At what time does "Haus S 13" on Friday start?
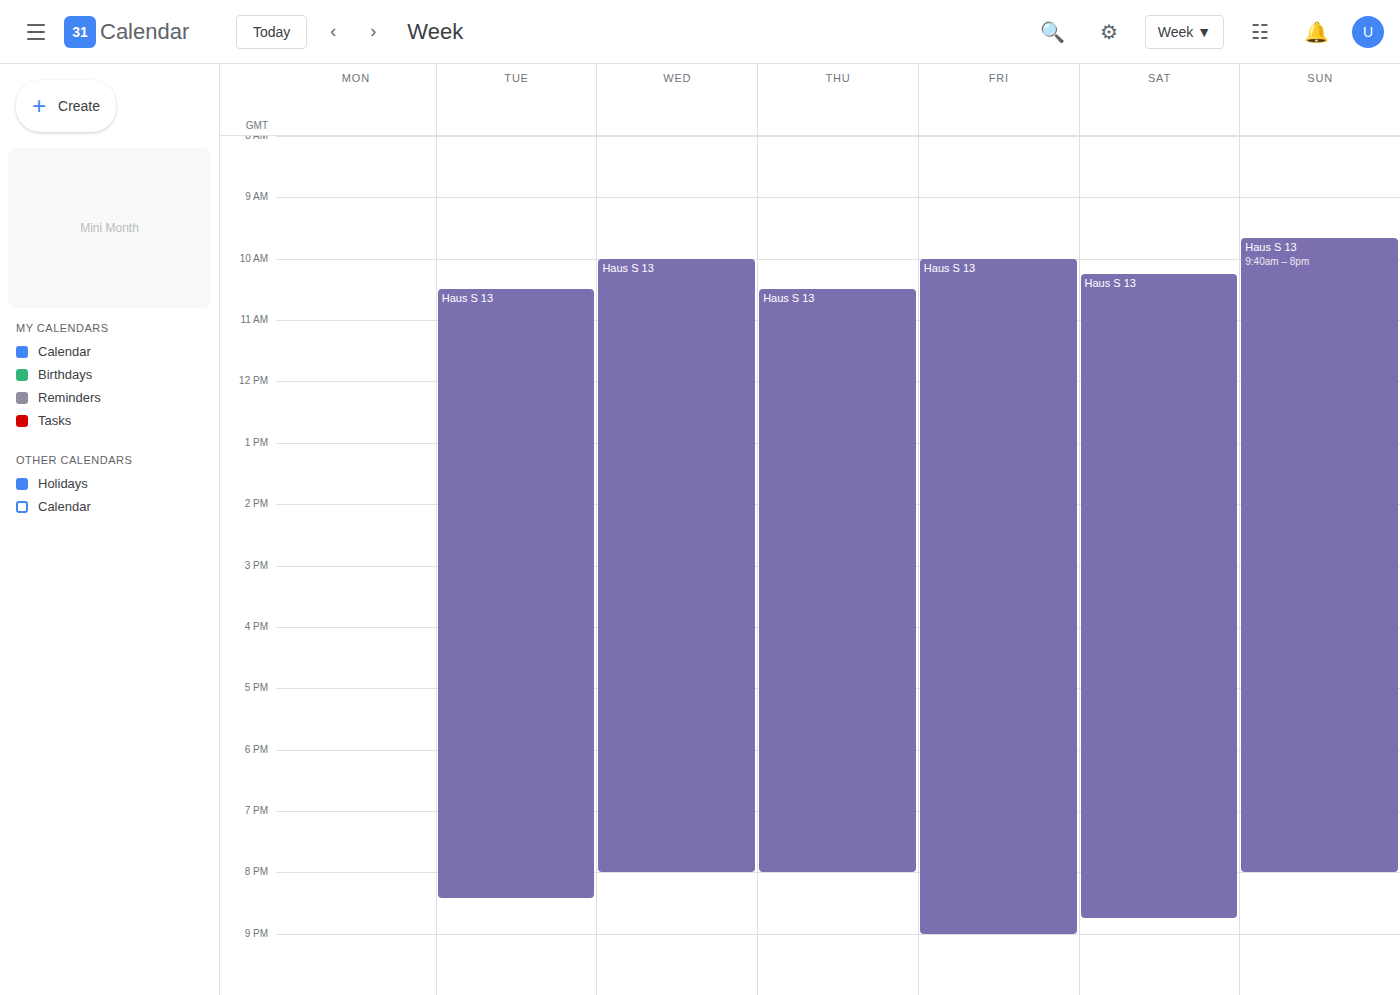
10:00